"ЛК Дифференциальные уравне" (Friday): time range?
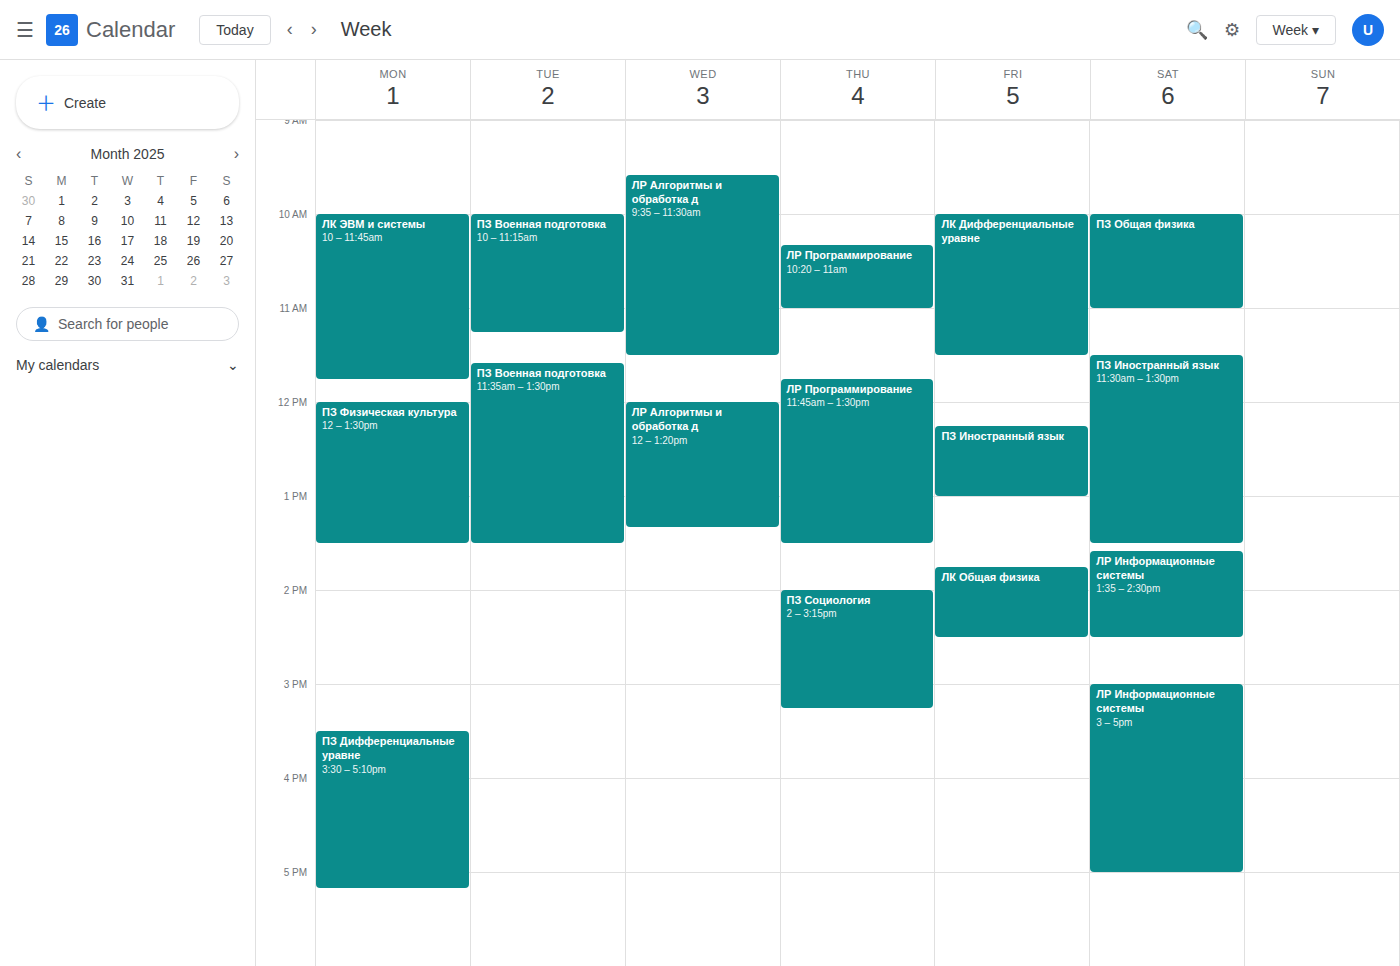
10:00 AM to 11:30 AM